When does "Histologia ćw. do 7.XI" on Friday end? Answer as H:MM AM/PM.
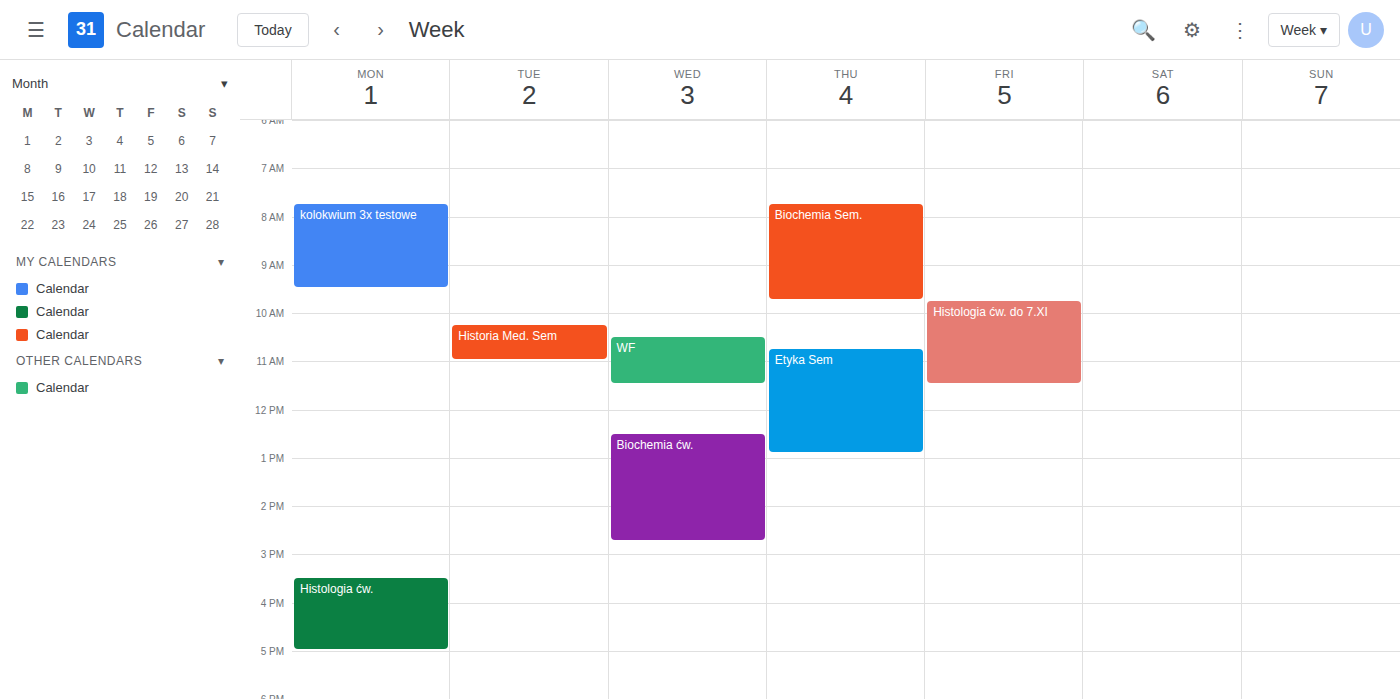
11:30 AM